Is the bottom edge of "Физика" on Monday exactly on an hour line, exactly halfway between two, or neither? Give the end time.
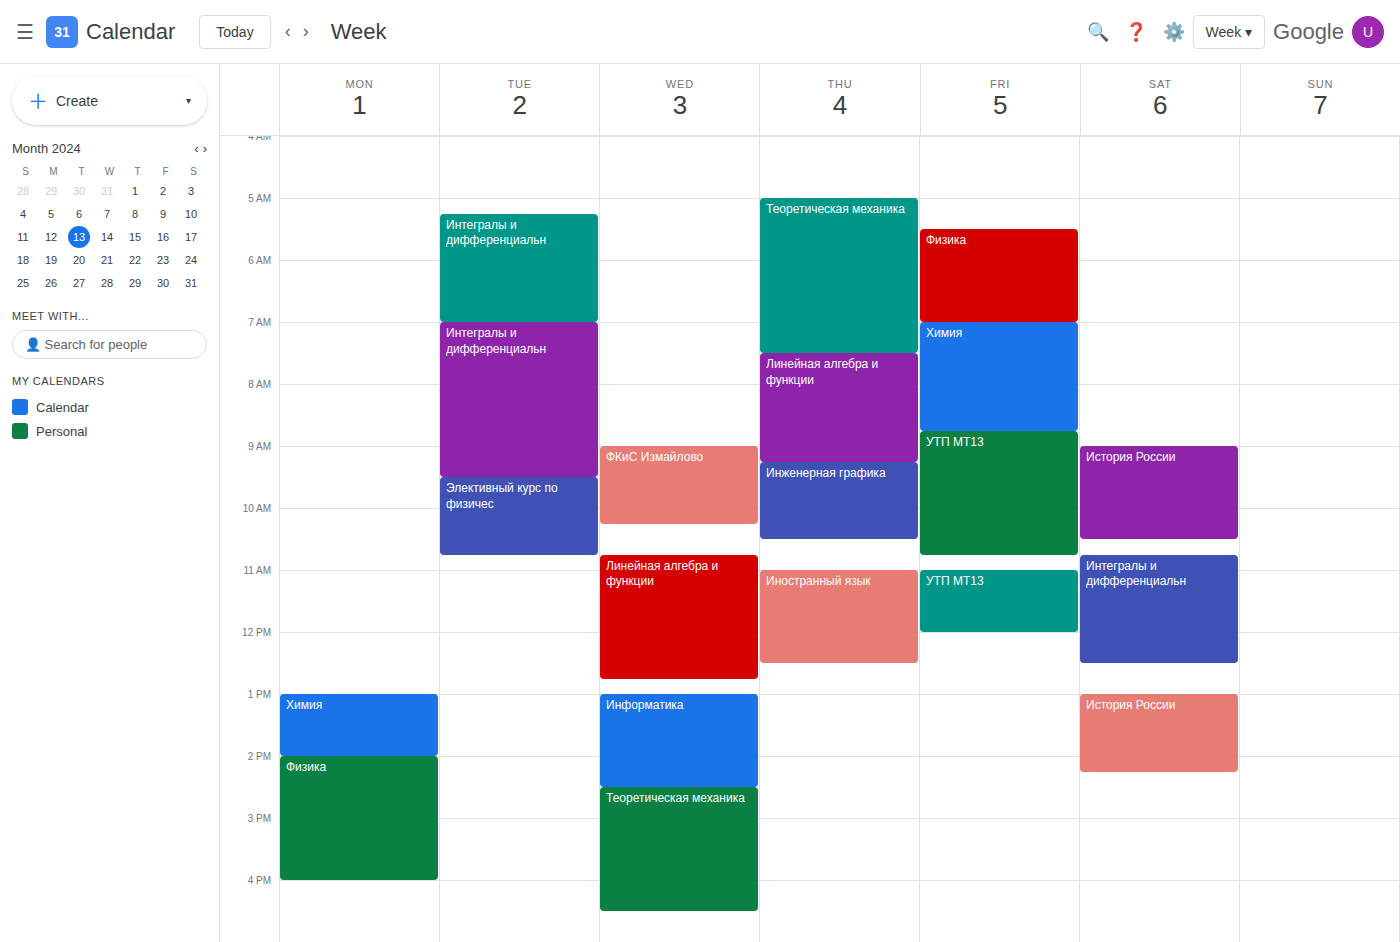
4:00 PM -- exactly on the 4 PM line.